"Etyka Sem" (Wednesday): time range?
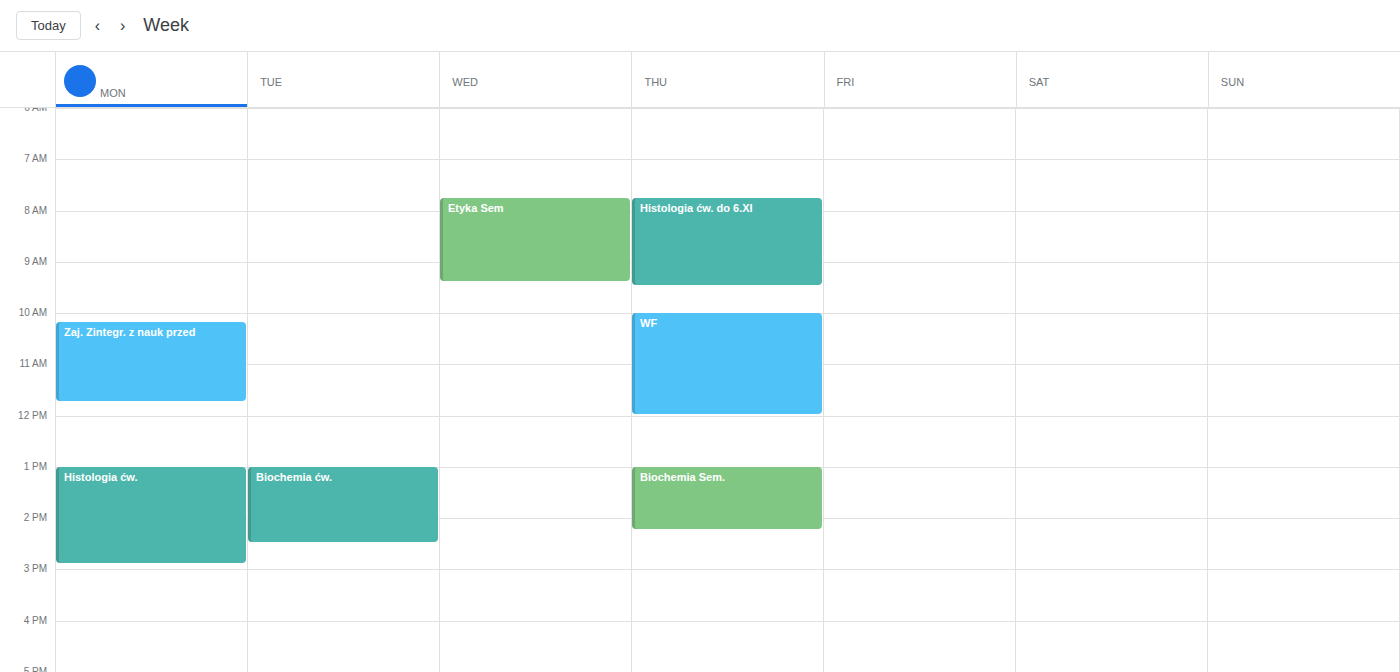
7:45 AM to 9:25 AM